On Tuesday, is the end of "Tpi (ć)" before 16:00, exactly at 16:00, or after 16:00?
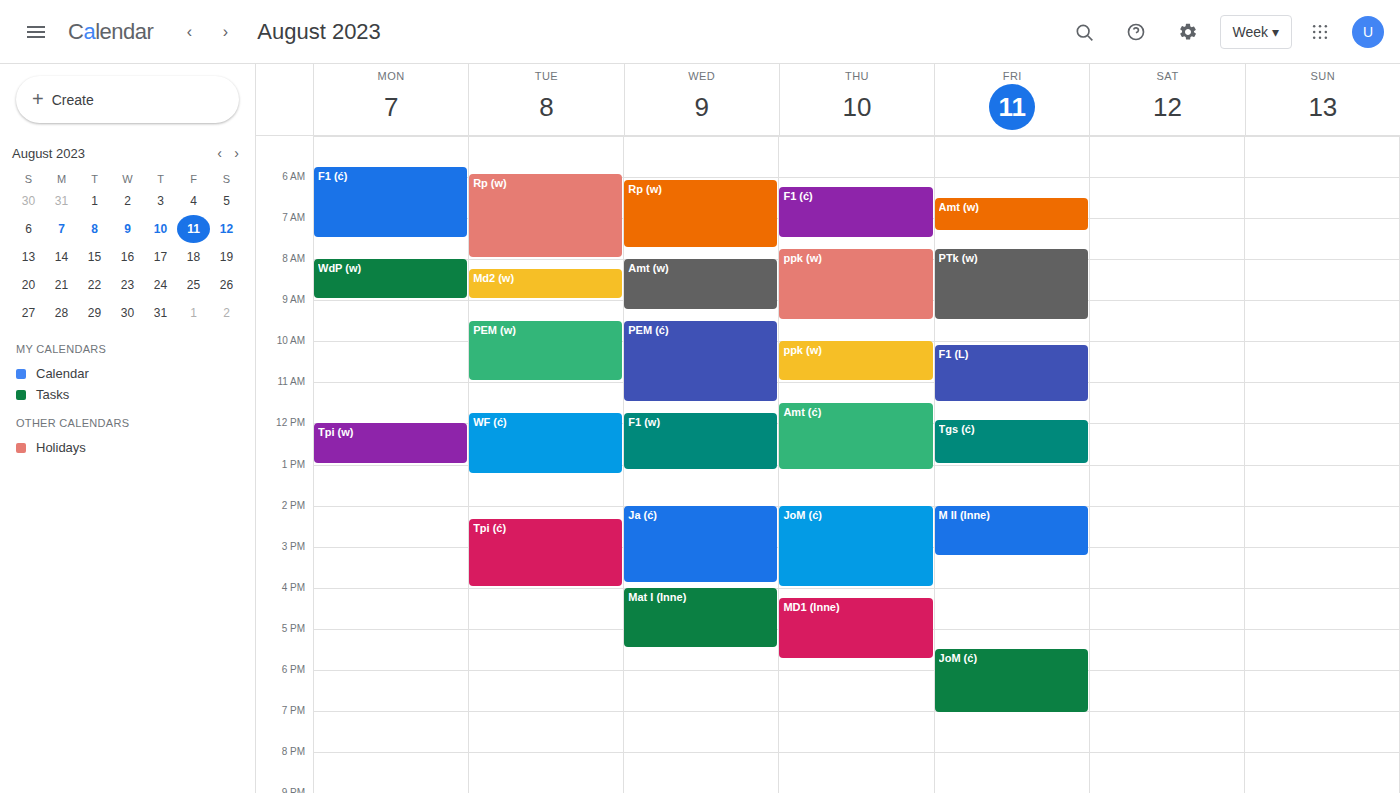
16:00 -- exactly at 16:00, on the 16:00 line.